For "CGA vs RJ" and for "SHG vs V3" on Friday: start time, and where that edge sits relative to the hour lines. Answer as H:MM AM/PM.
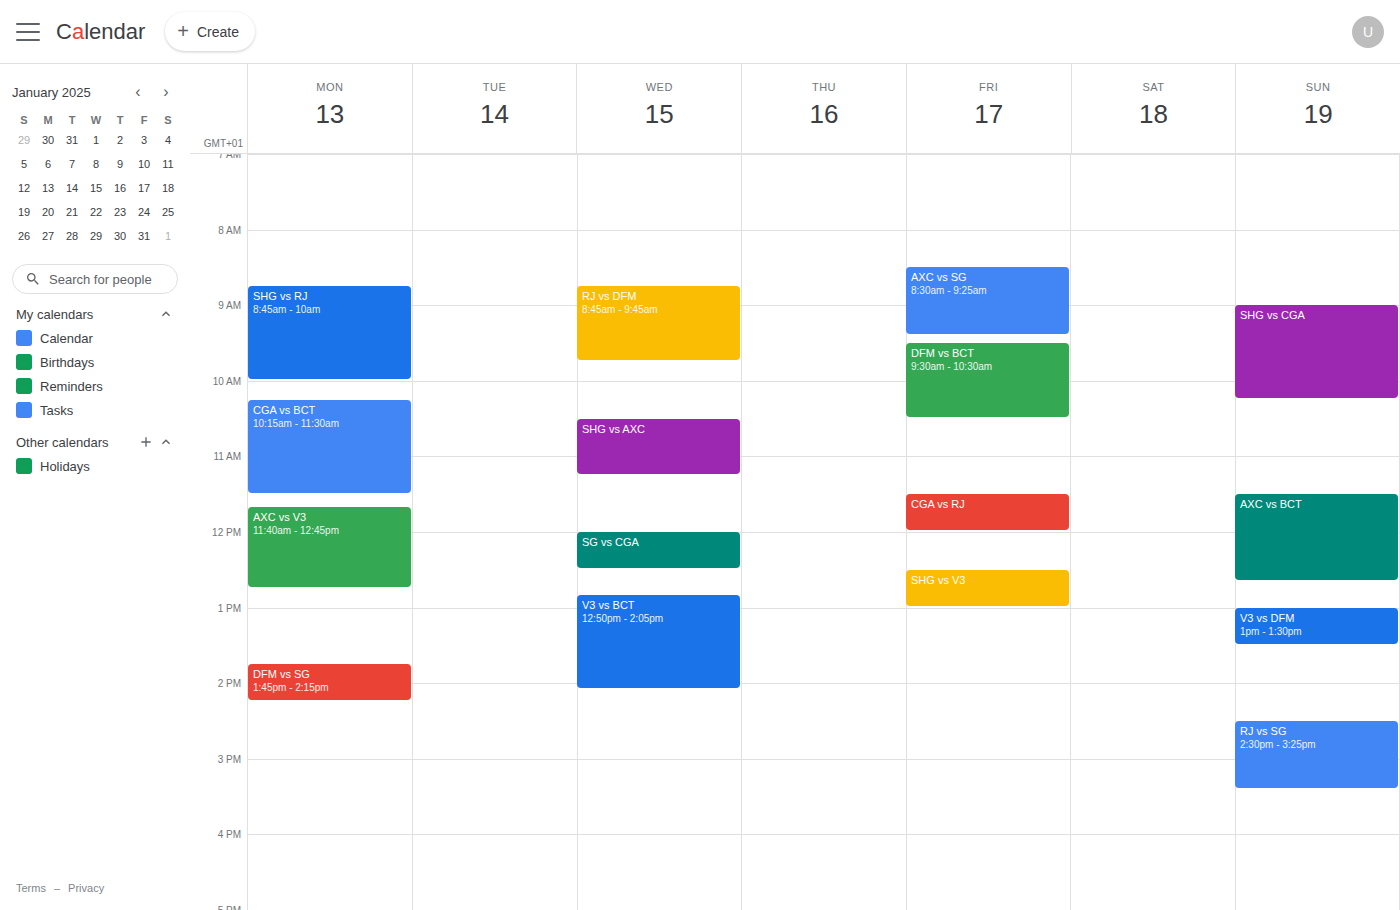
"CGA vs RJ": 11:30 AM, halfway between the 11 AM and 12 PM lines. "SHG vs V3": 12:30 PM, halfway between the 12 PM and 1 PM lines.